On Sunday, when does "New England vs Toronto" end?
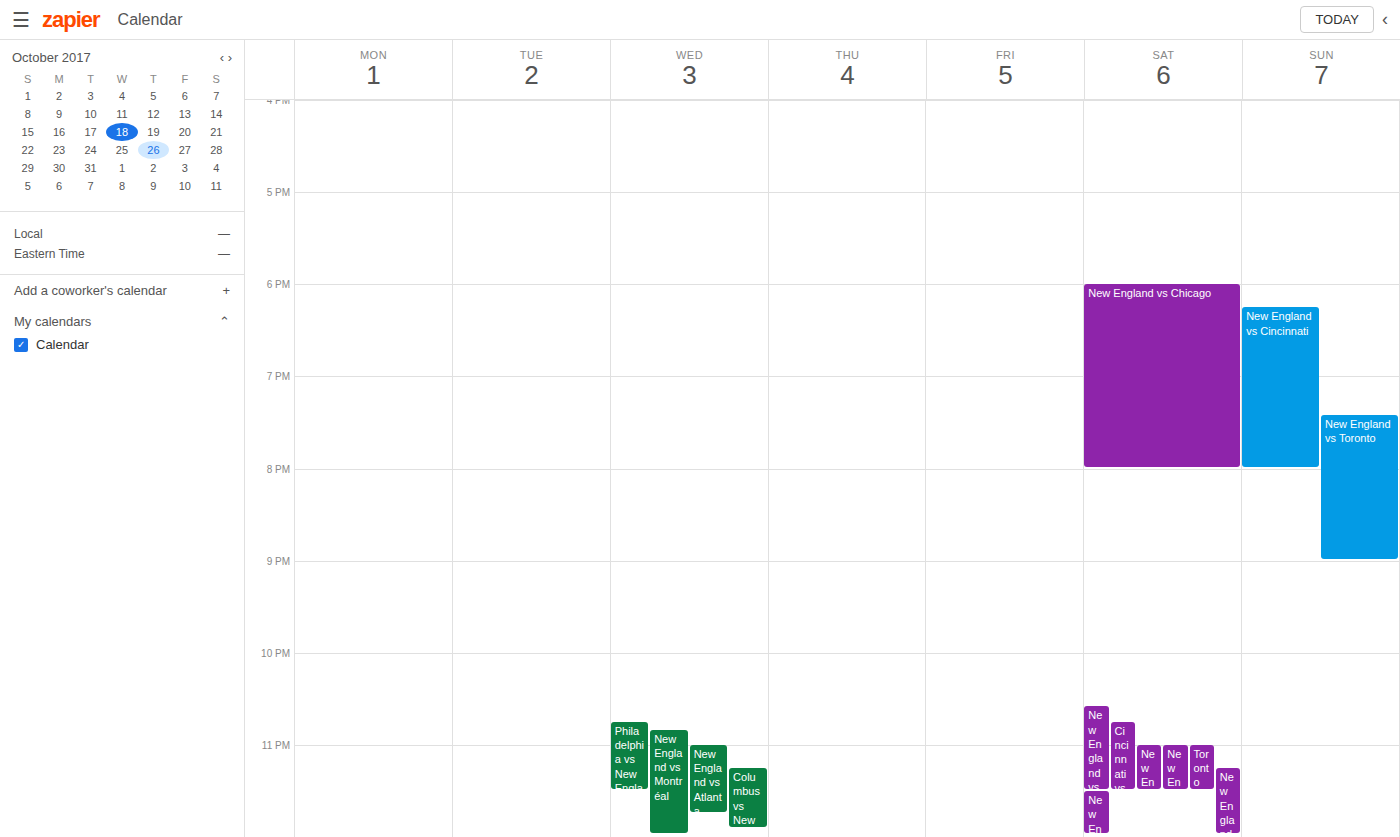
9:00 PM